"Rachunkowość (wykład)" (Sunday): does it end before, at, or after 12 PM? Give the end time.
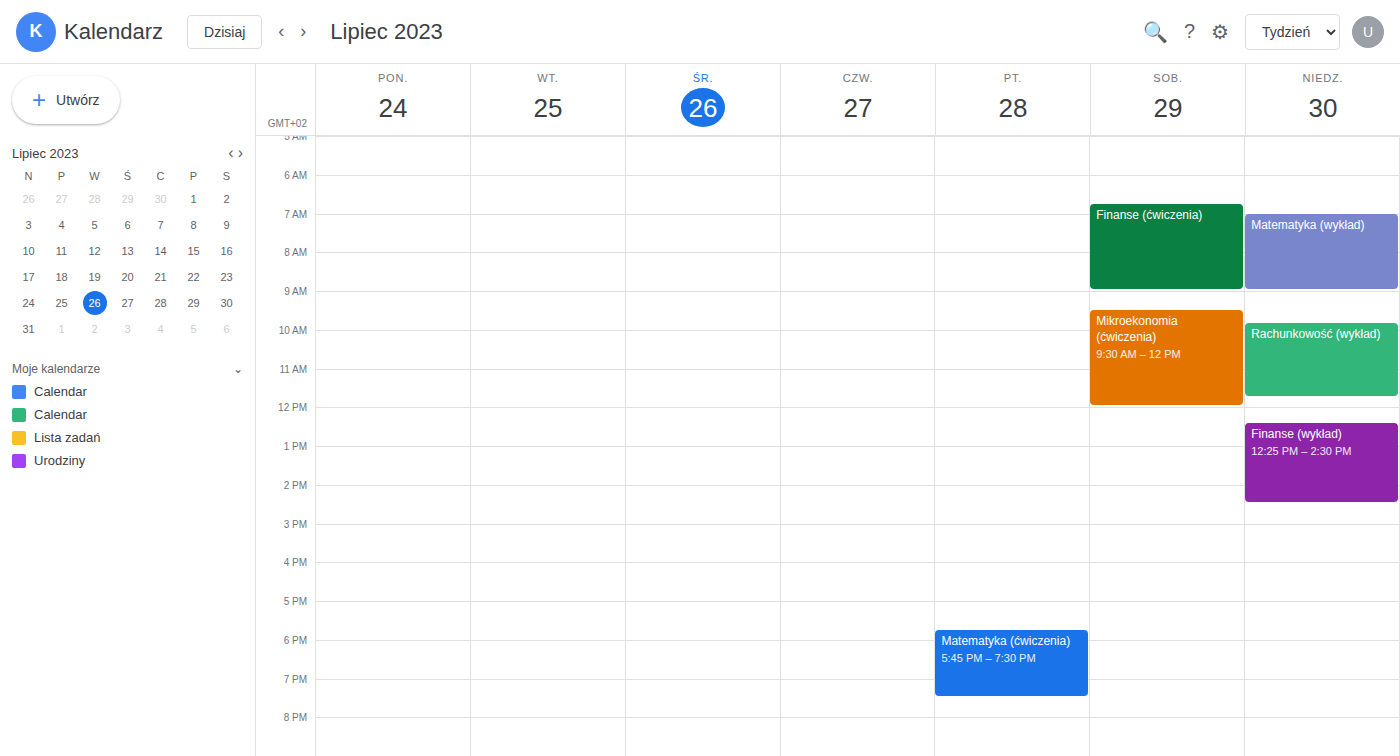
11:45 AM -- before 12 PM, 15 minutes above the 12 PM line.